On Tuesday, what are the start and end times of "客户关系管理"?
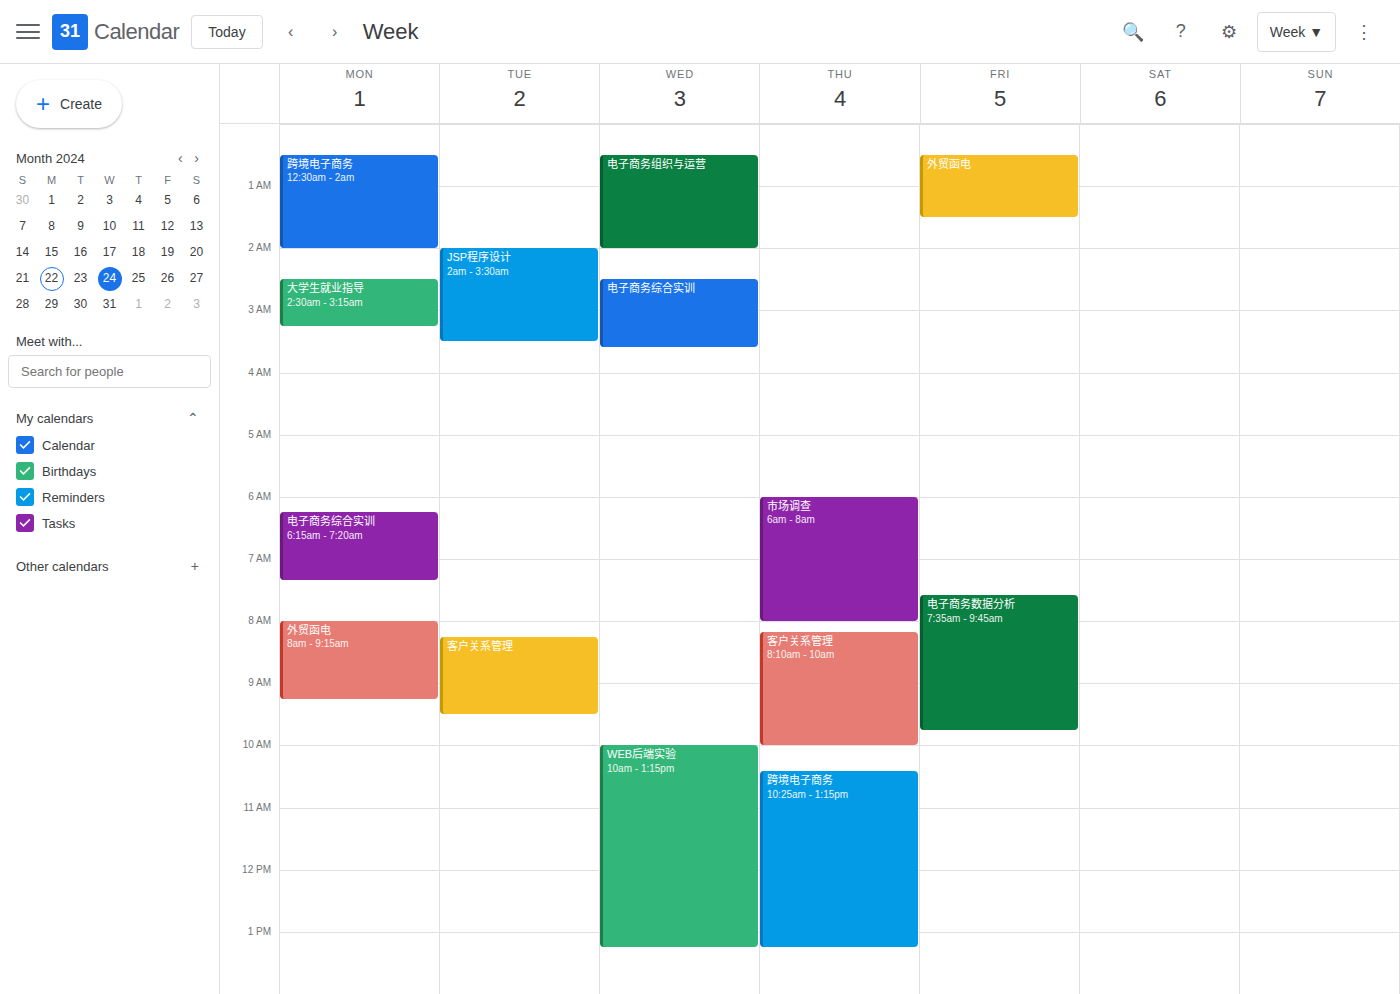
8:15 AM to 9:30 AM